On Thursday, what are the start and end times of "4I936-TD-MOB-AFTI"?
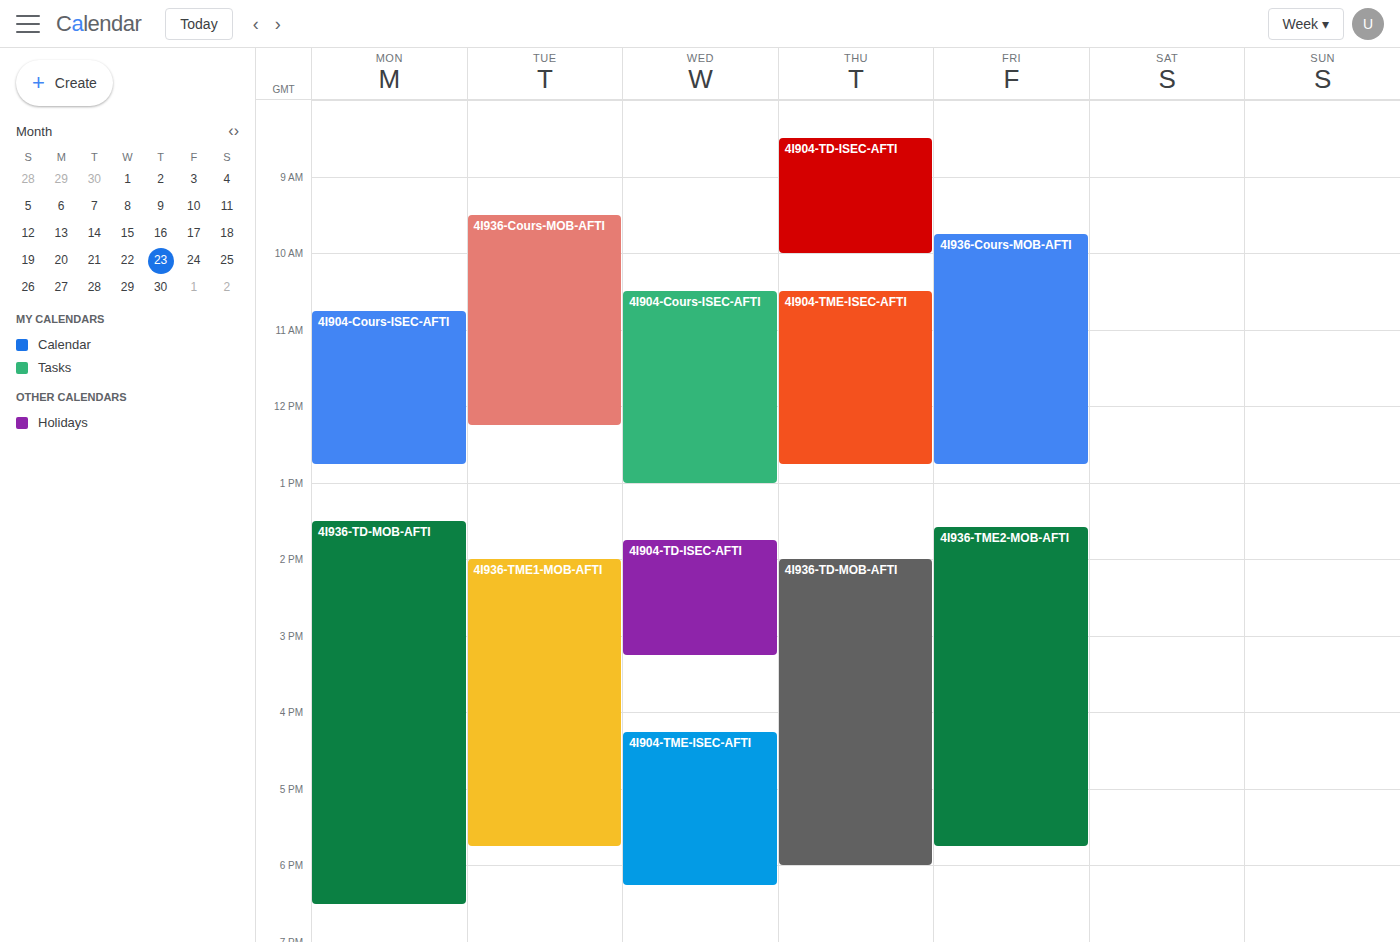
2:00 PM to 6:00 PM